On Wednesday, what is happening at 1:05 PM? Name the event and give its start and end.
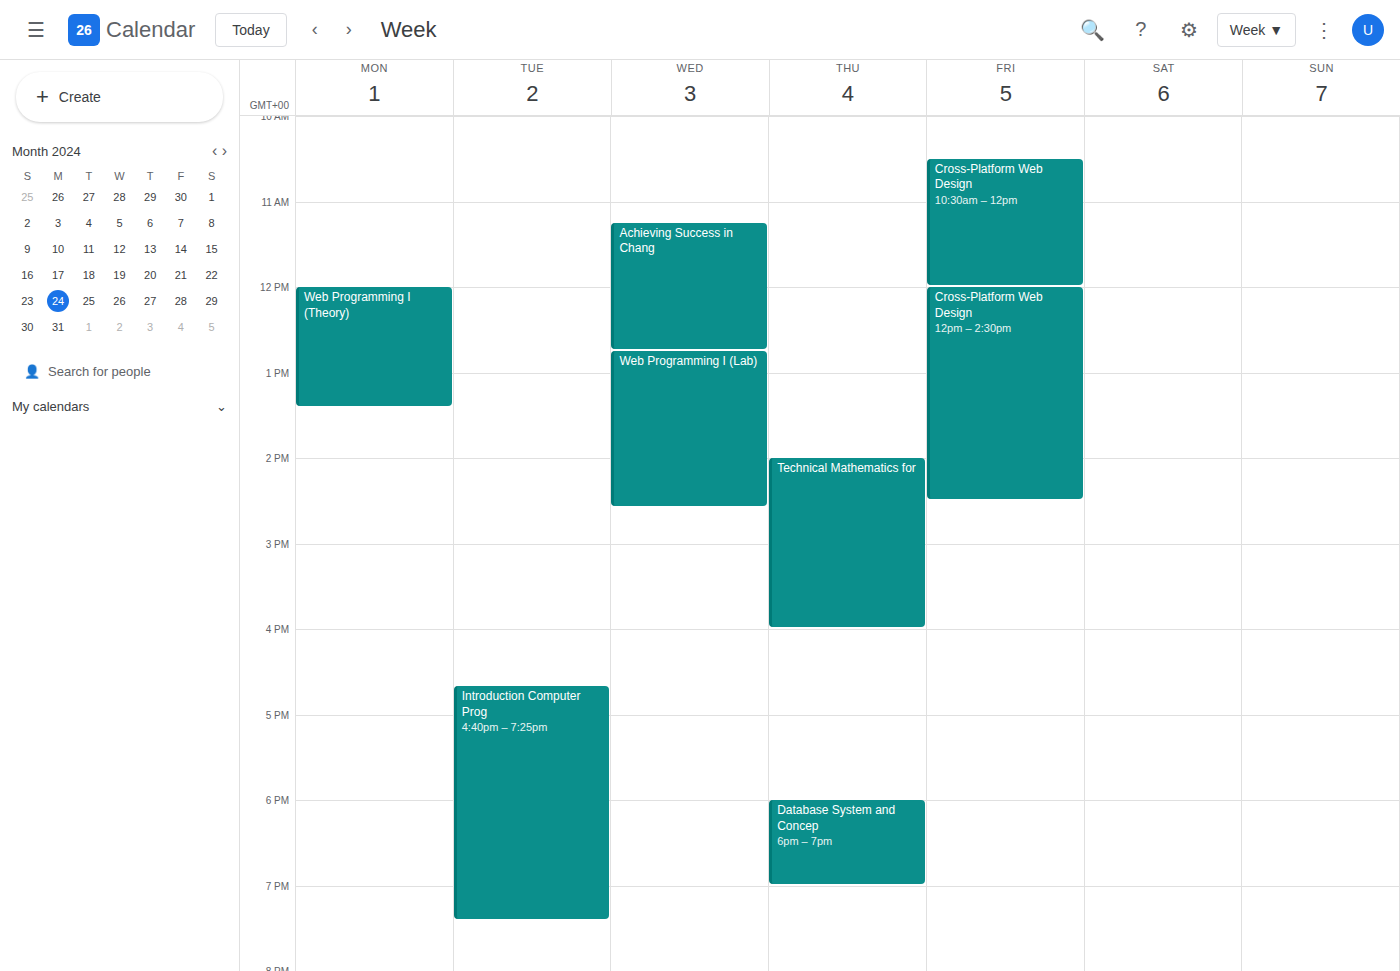
"Web Programming I (Lab)", 12:45 PM to 2:35 PM